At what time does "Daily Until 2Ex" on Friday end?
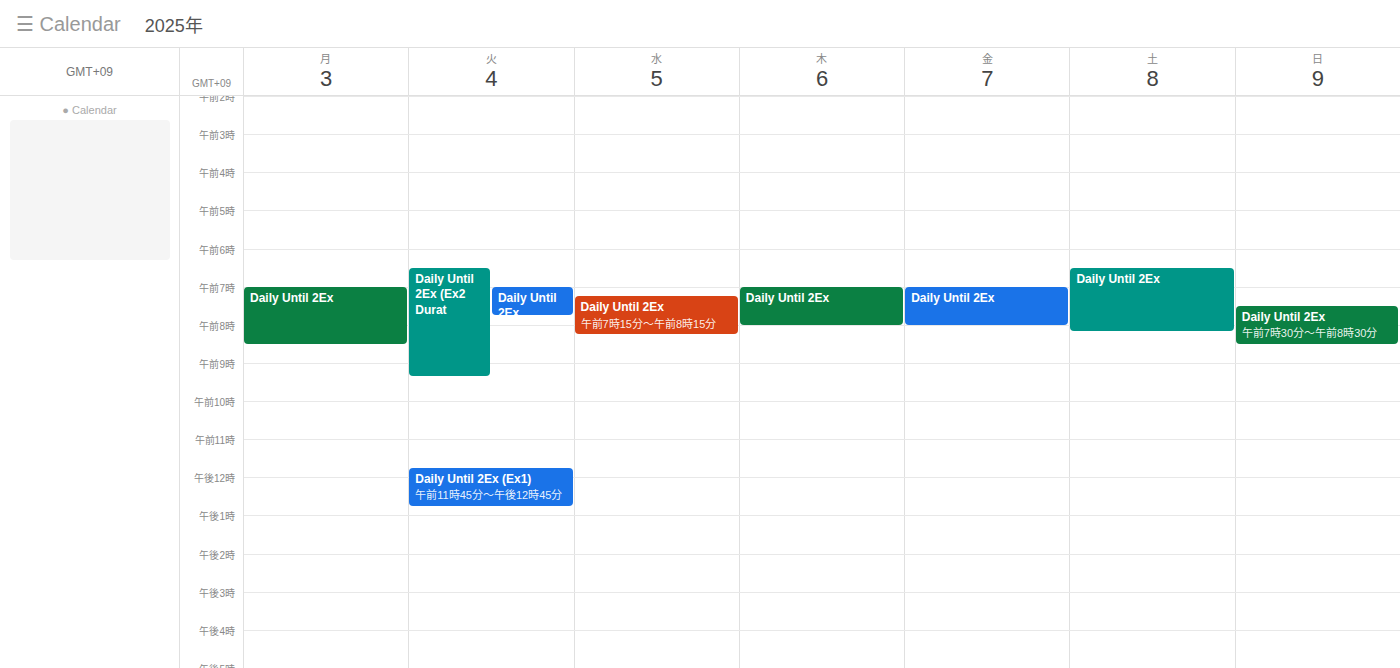
8:00 AM